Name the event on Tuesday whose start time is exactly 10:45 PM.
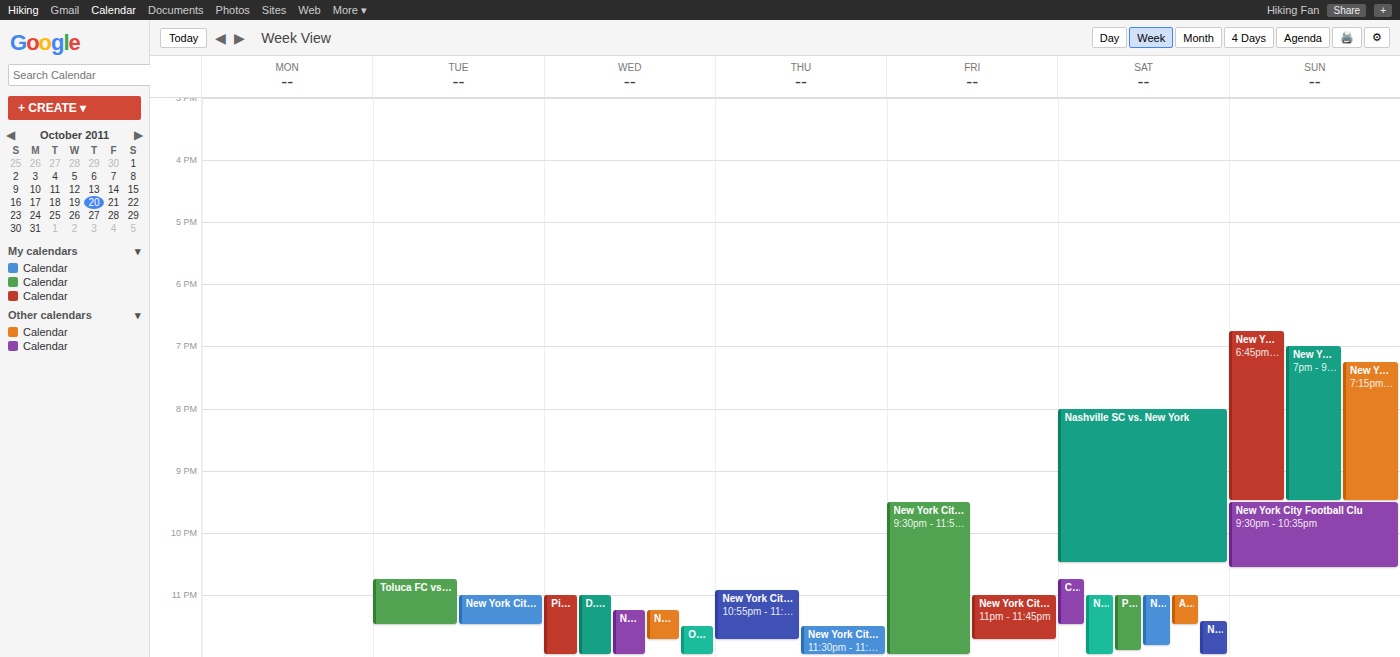
"Toluca FC vs. New York Cit"